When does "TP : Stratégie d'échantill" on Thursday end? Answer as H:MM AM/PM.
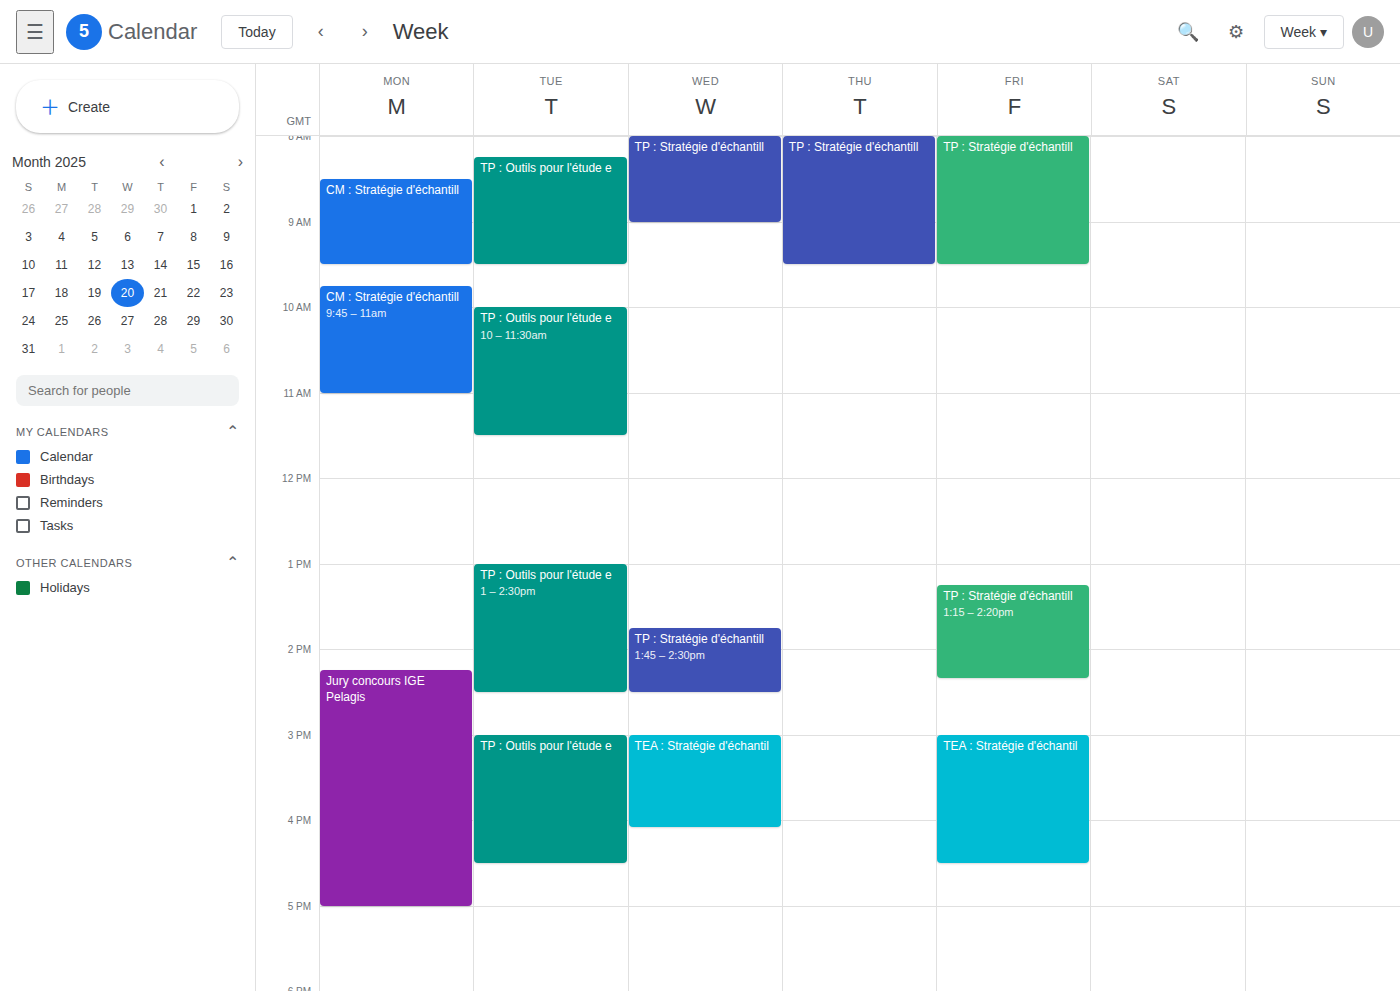
9:30 AM